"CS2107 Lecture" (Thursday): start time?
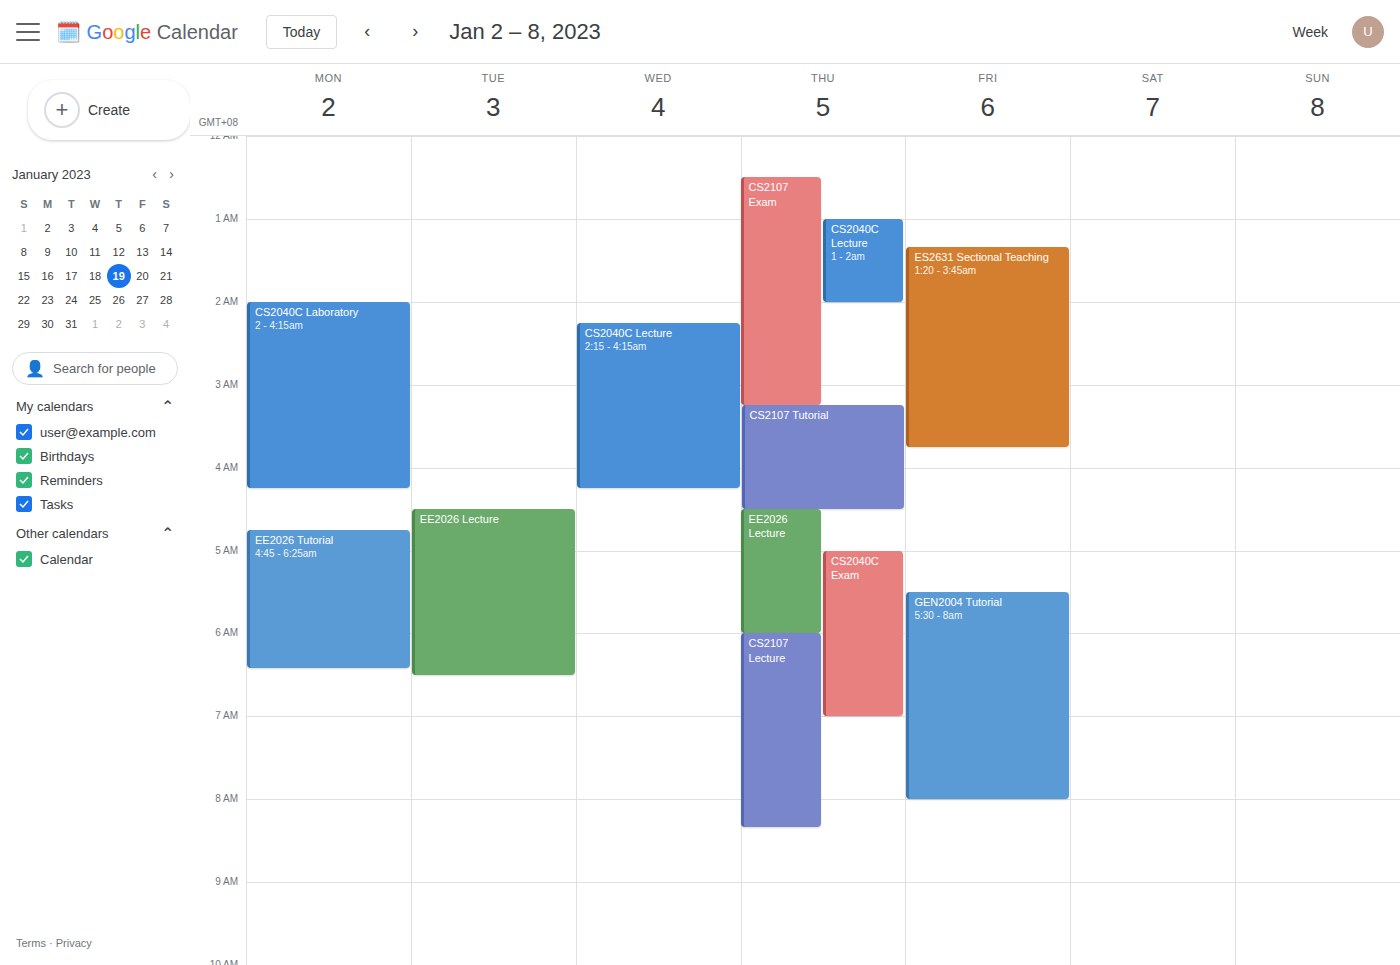
6:00 AM